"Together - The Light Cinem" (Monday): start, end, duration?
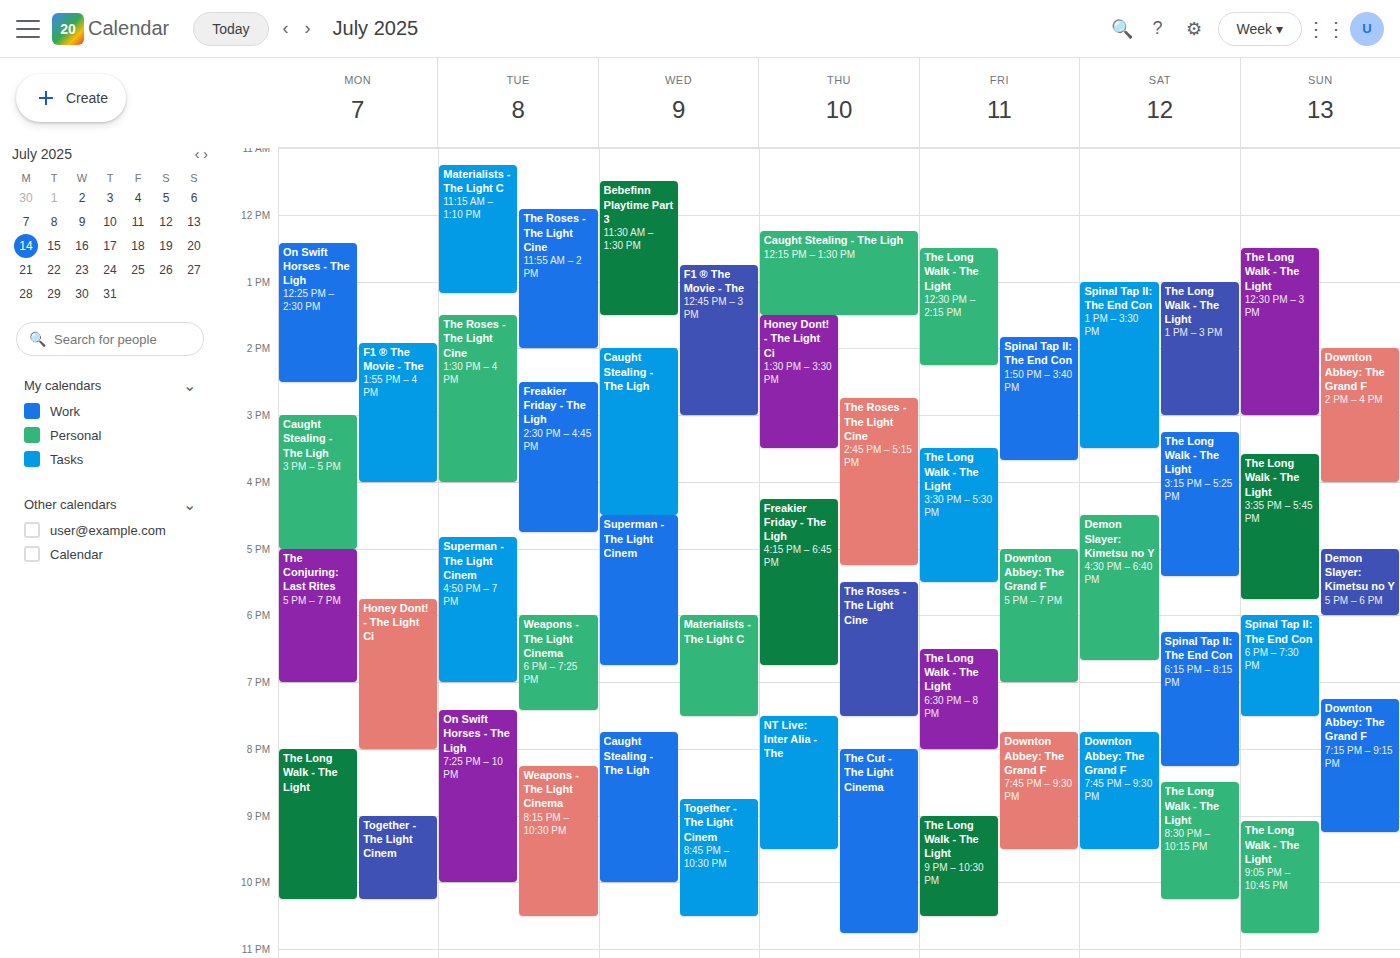
9:00 PM to 10:15 PM, 1 hour 15 minutes